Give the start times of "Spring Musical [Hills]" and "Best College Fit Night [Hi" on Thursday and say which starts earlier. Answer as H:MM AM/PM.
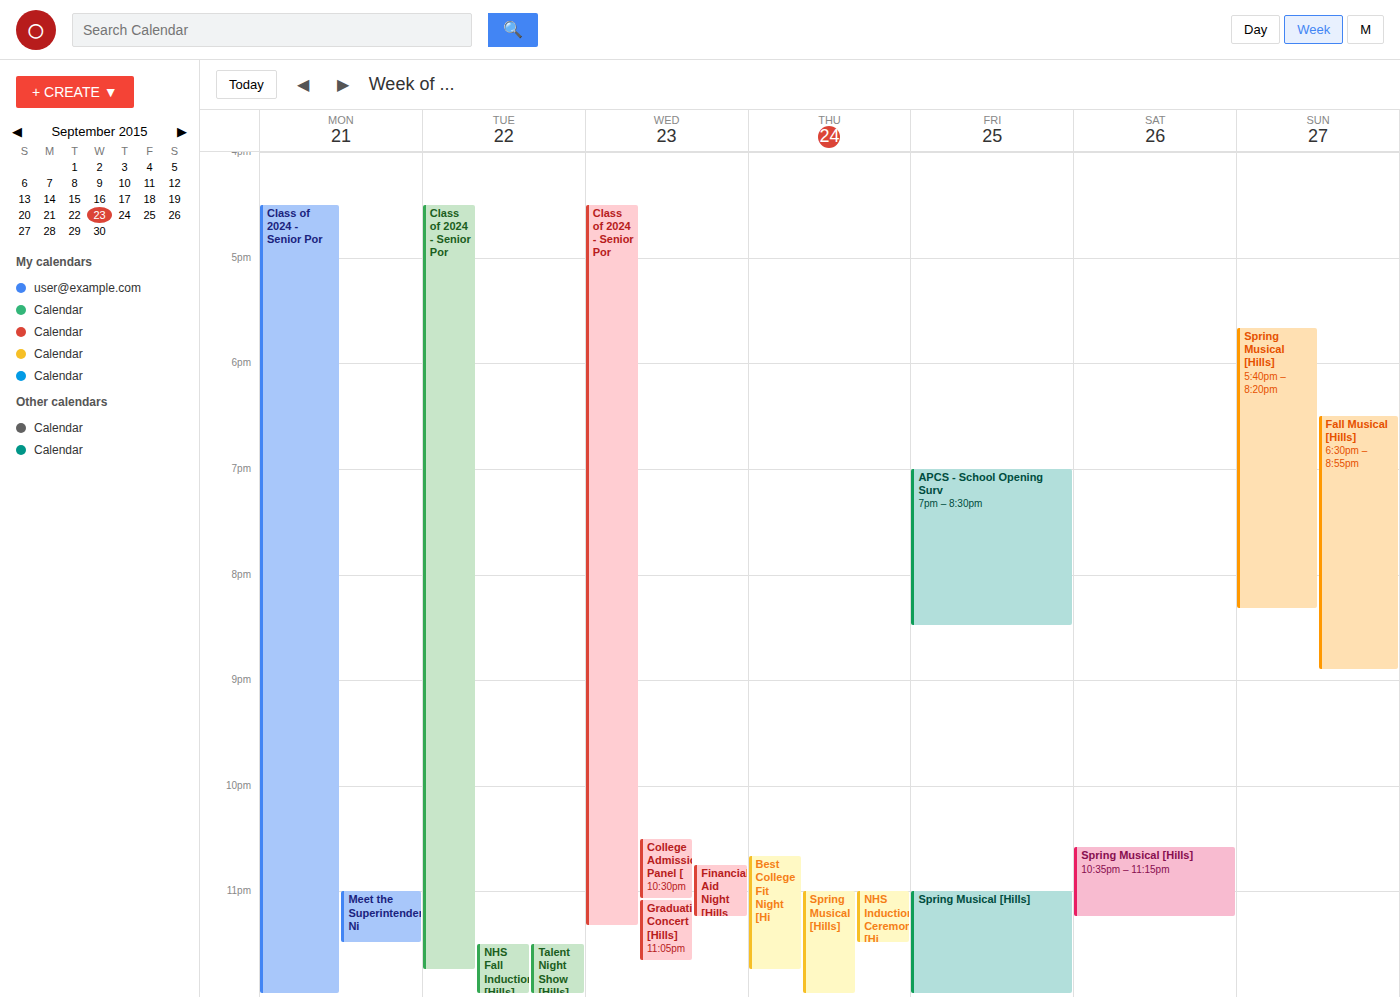
"Best College Fit Night [Hi" 10:40 PM; "Spring Musical [Hills]" 11:00 PM.